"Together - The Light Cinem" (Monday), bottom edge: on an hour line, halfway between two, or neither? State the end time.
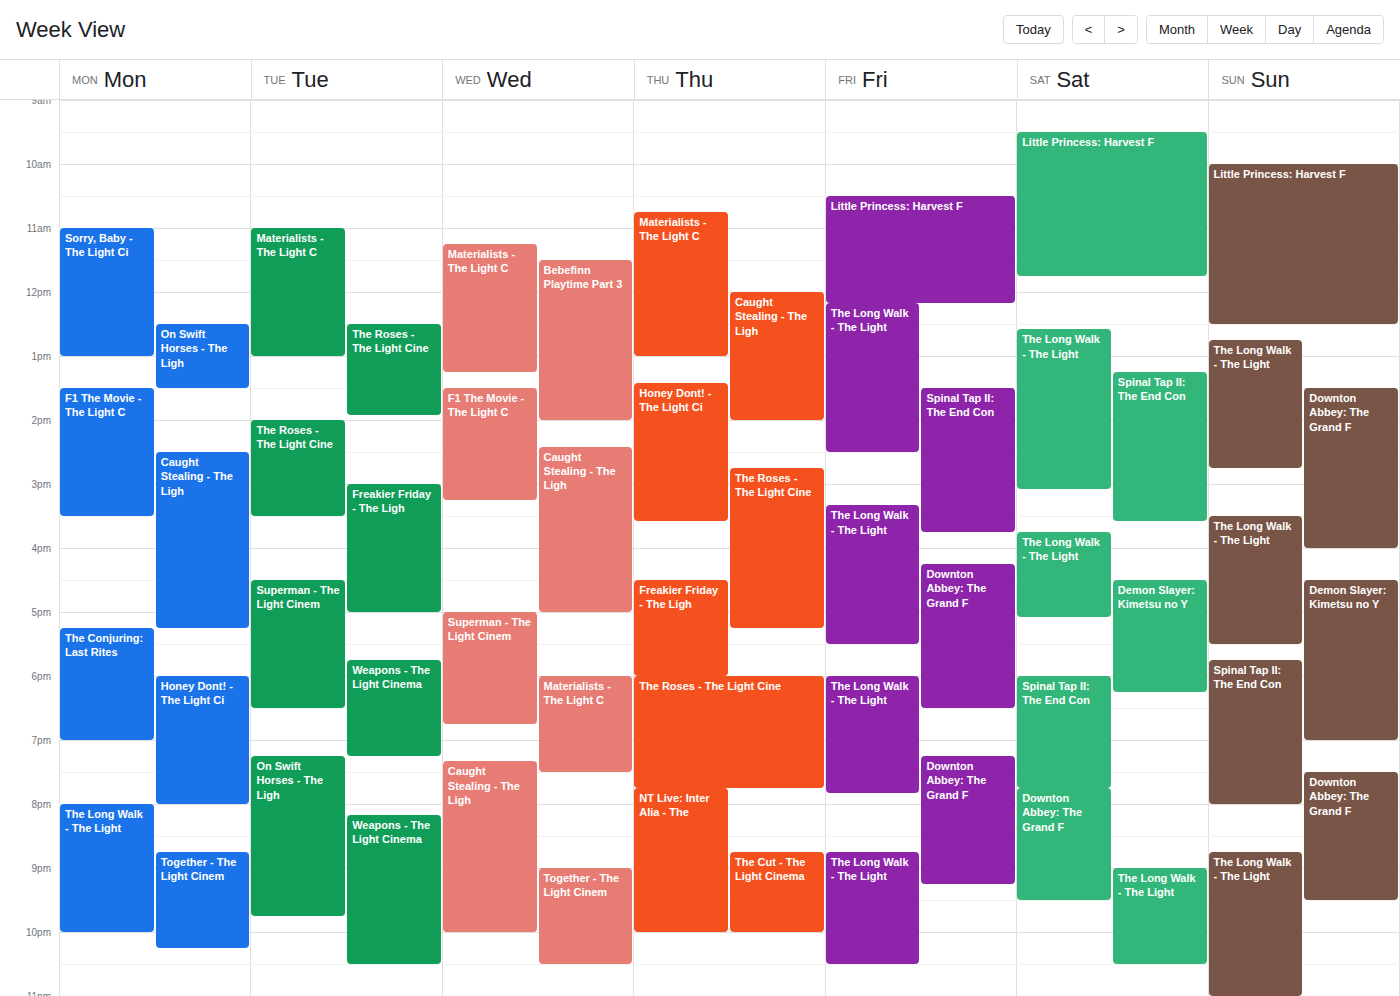
10:15 PM -- neither: a quarter of the way from the 10 PM line to the 11 PM line.